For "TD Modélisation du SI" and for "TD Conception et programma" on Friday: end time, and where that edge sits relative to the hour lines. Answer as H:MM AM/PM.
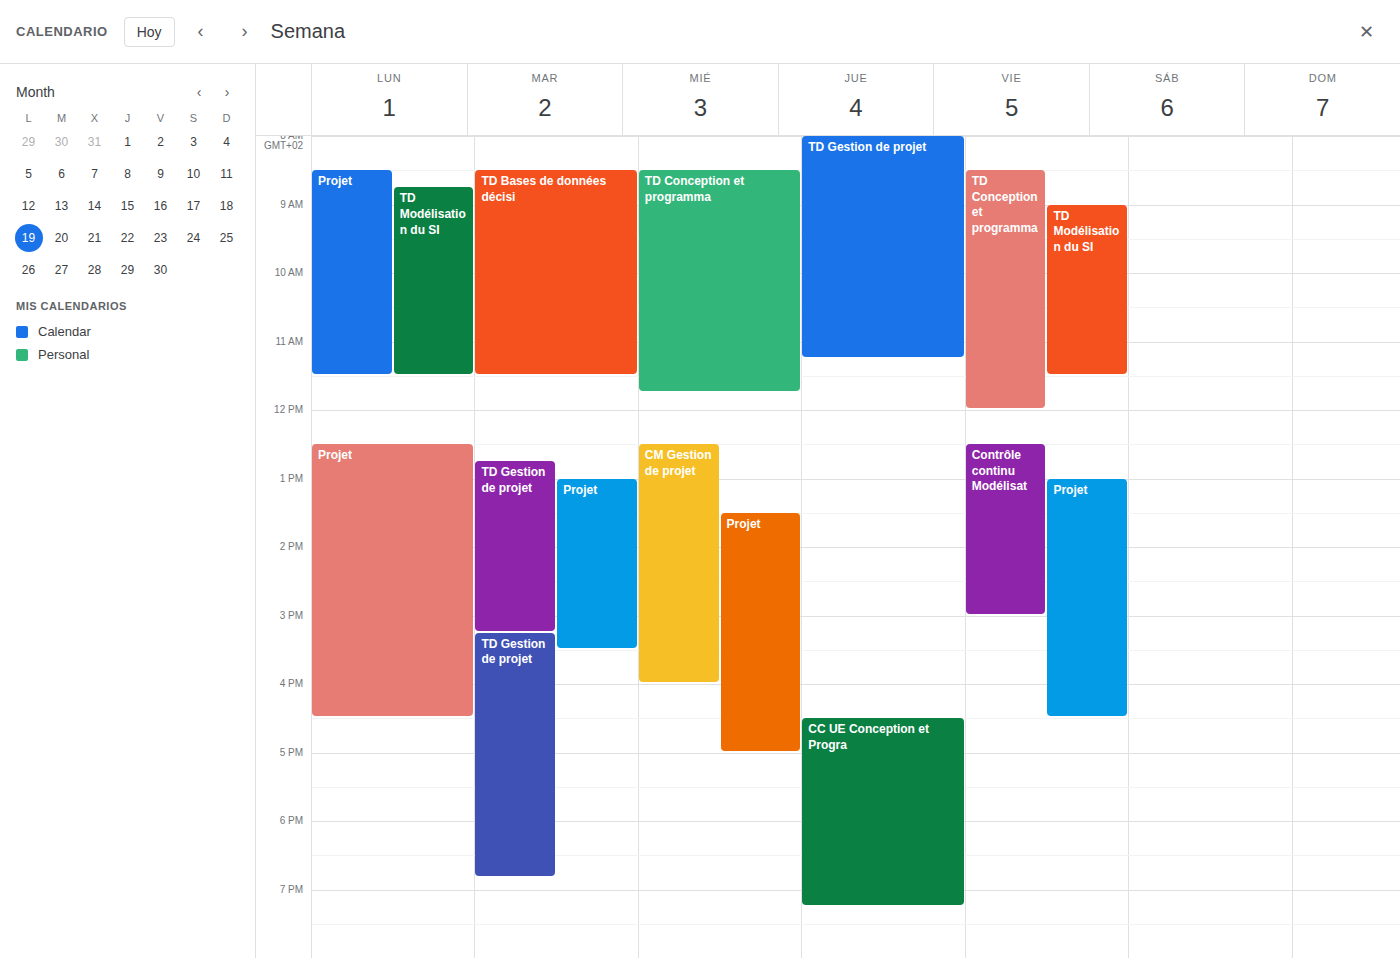
"TD Modélisation du SI": 11:30 AM, halfway between the 11 AM and 12 PM lines. "TD Conception et programma": 12:00 PM, exactly on the 12 PM line.